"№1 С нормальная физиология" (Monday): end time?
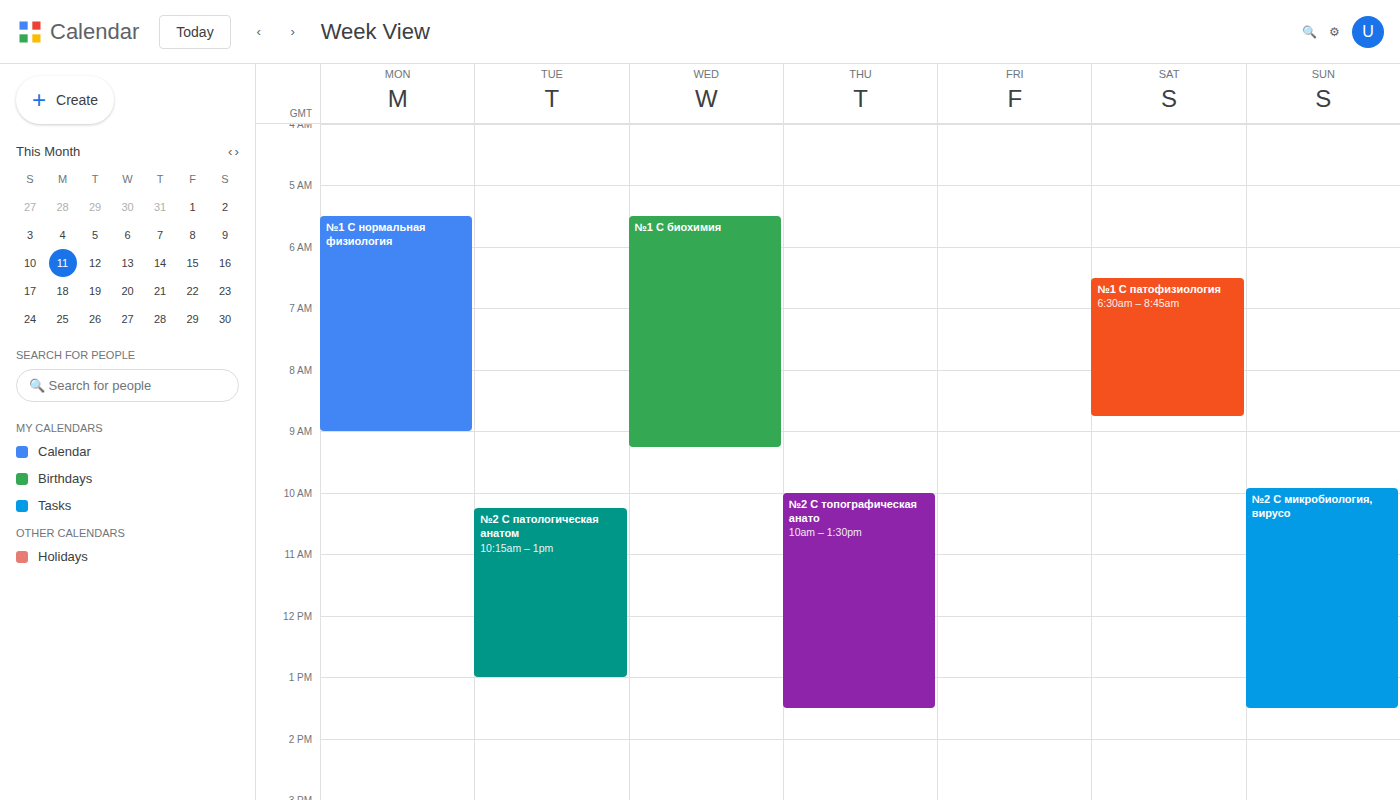
9:00 AM